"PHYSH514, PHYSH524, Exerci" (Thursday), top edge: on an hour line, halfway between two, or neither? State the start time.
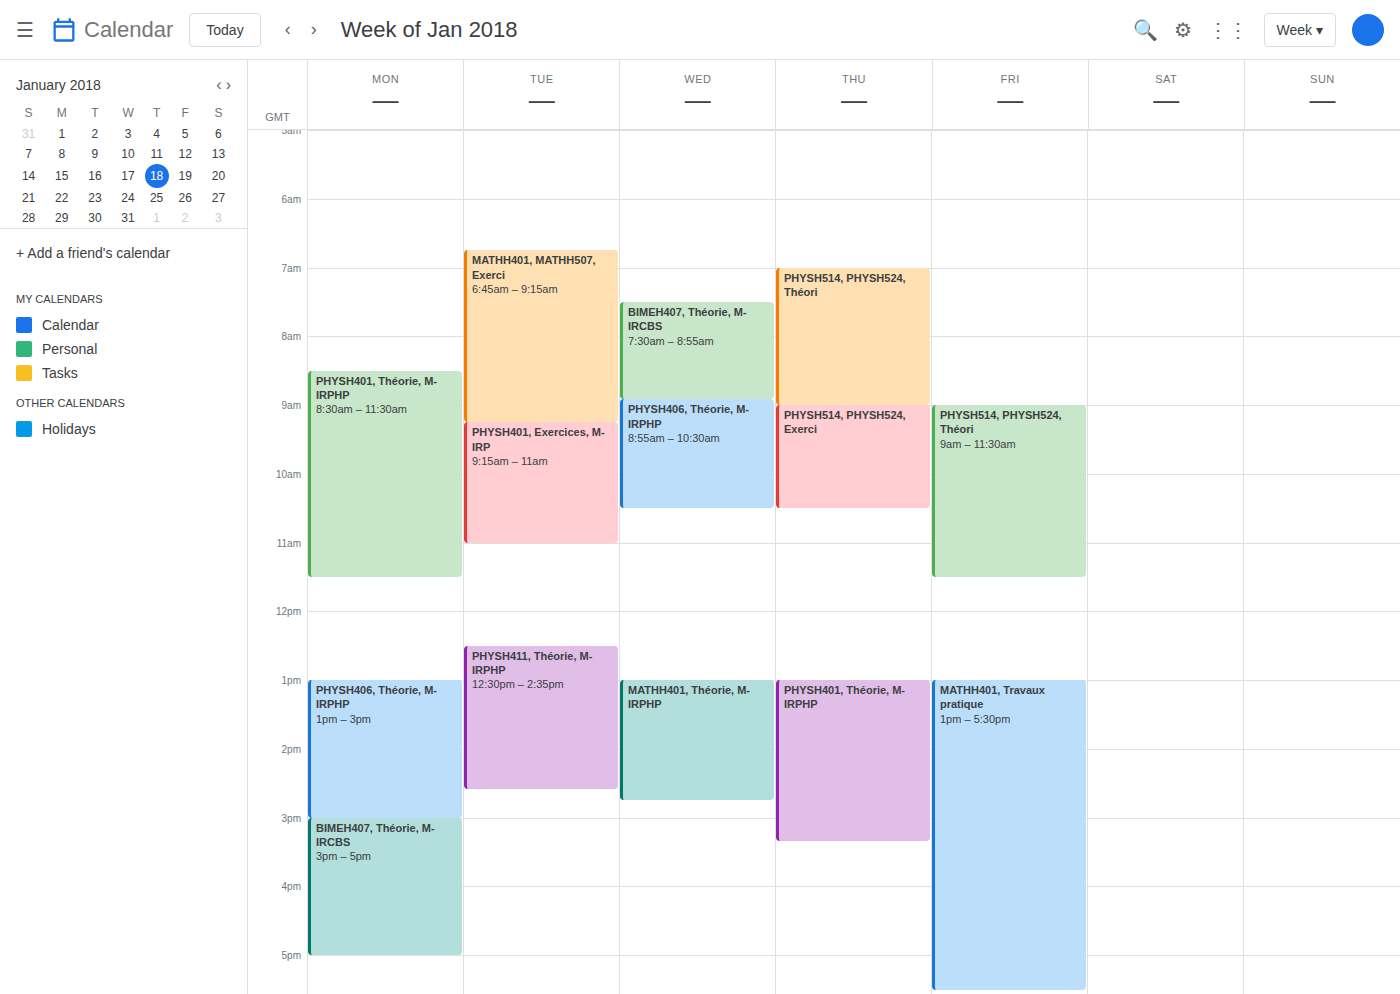
09:00 -- exactly on the 09:00 line.